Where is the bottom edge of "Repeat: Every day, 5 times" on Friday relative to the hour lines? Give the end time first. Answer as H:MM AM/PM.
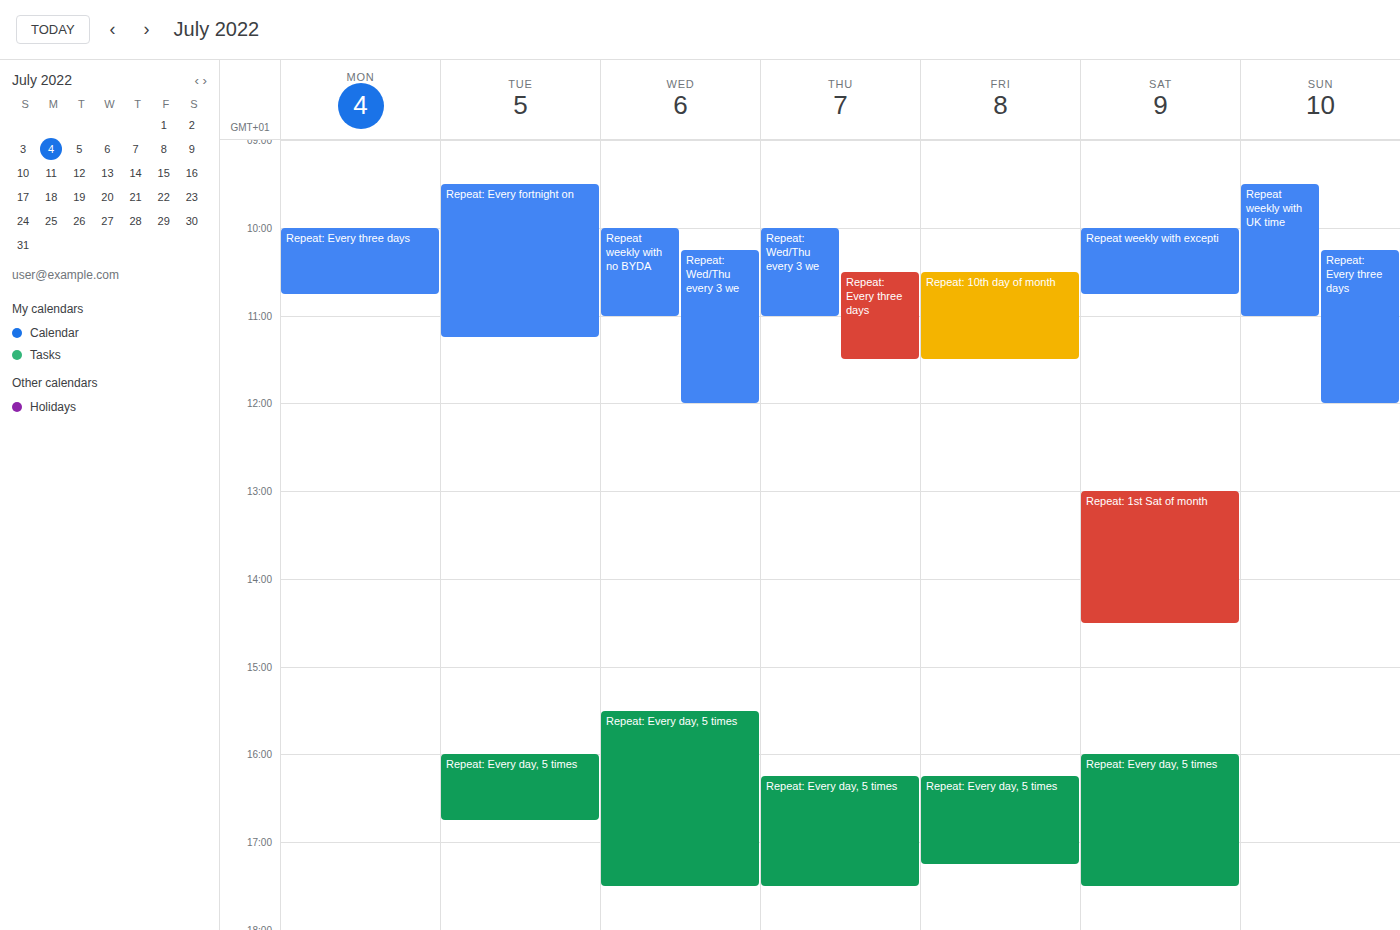
5:15 PM -- neither: a quarter of the way from the 5 PM line to the 6 PM line.